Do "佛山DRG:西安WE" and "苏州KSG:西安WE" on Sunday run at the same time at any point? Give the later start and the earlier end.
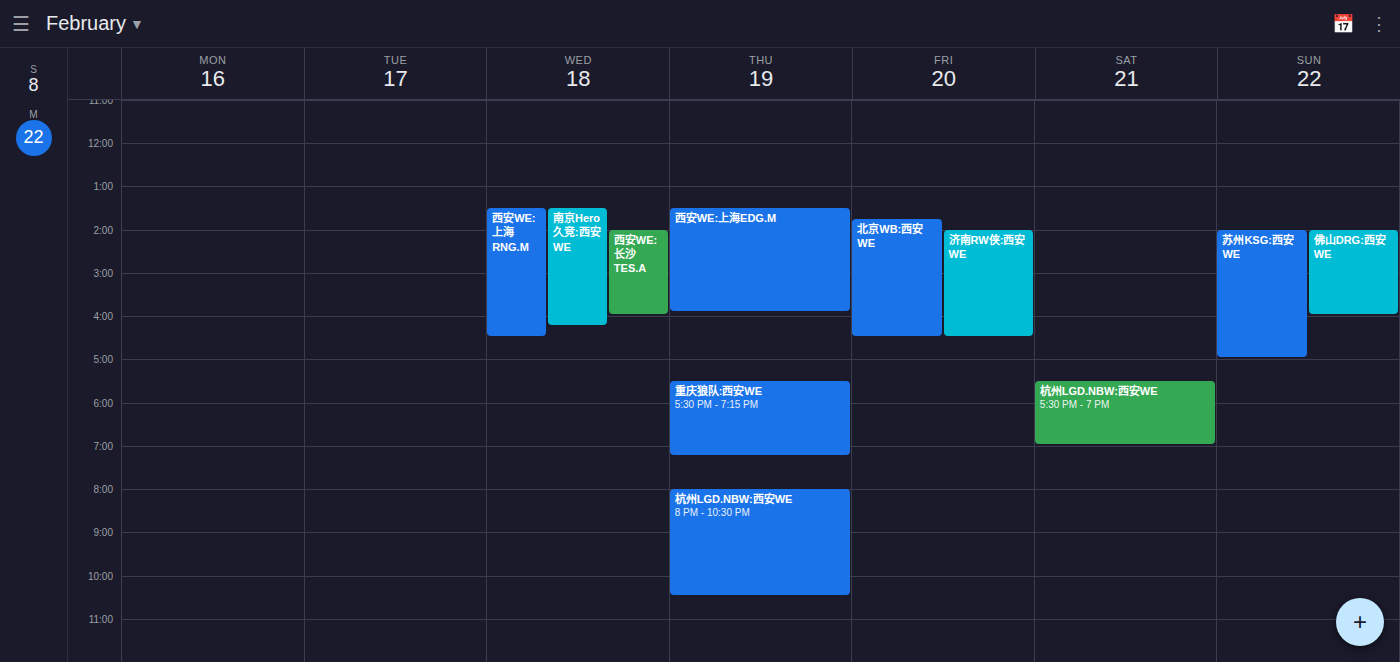
"佛山DRG:西安WE" runs 2:00 PM to 4:00 PM, inside "苏州KSG:西安WE" -- they overlap.